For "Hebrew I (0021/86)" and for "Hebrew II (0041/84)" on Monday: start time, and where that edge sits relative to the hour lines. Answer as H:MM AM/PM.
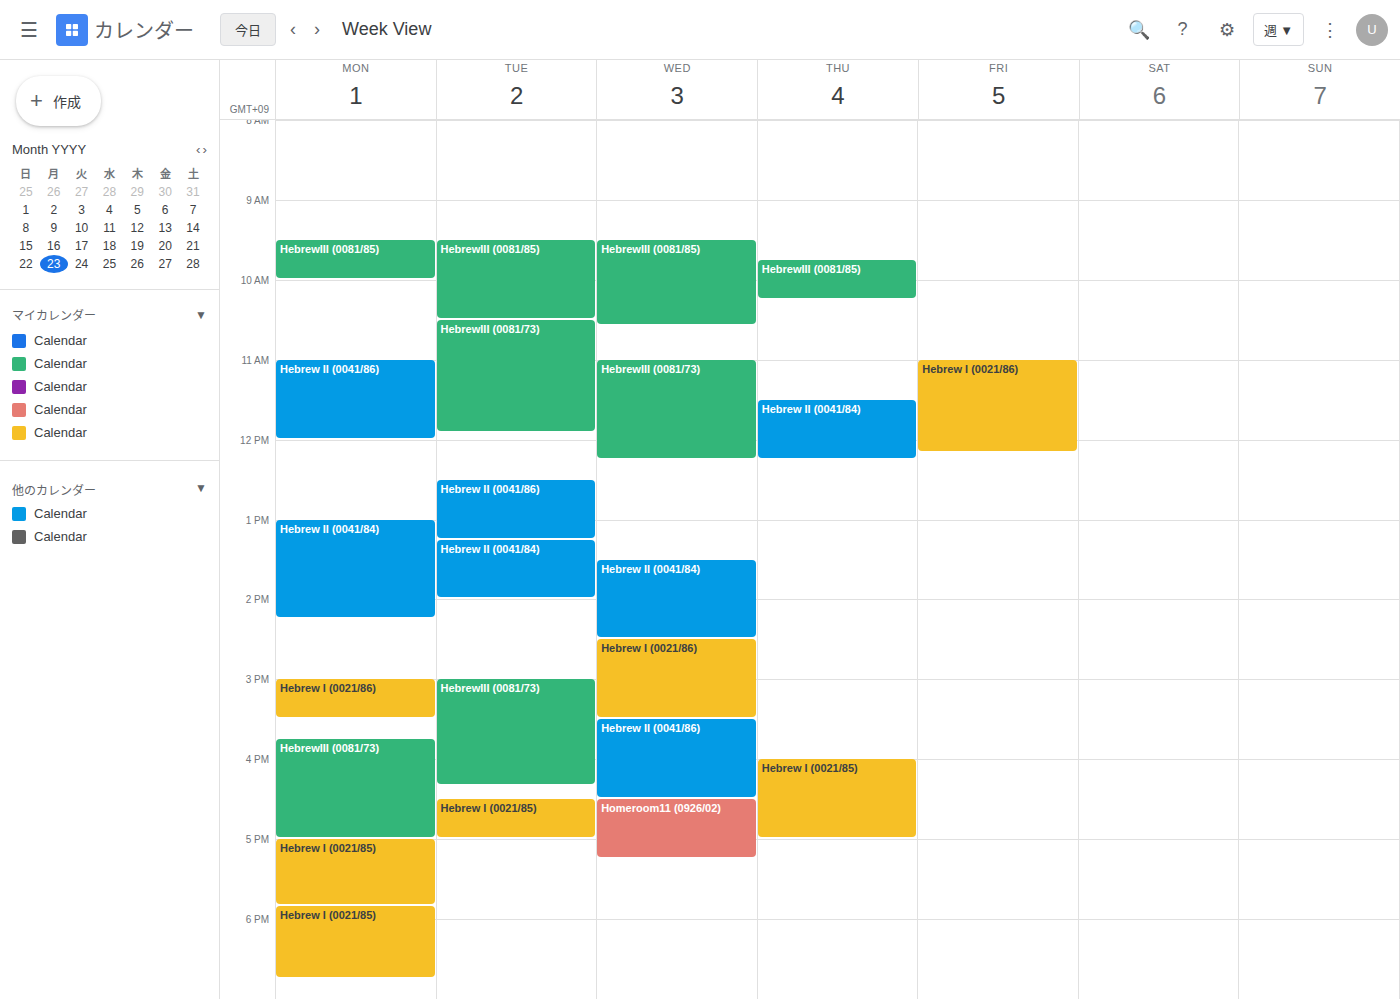
"Hebrew I (0021/86)": 3:00 PM, exactly on the 3 PM line. "Hebrew II (0041/84)": 1:00 PM, exactly on the 1 PM line.